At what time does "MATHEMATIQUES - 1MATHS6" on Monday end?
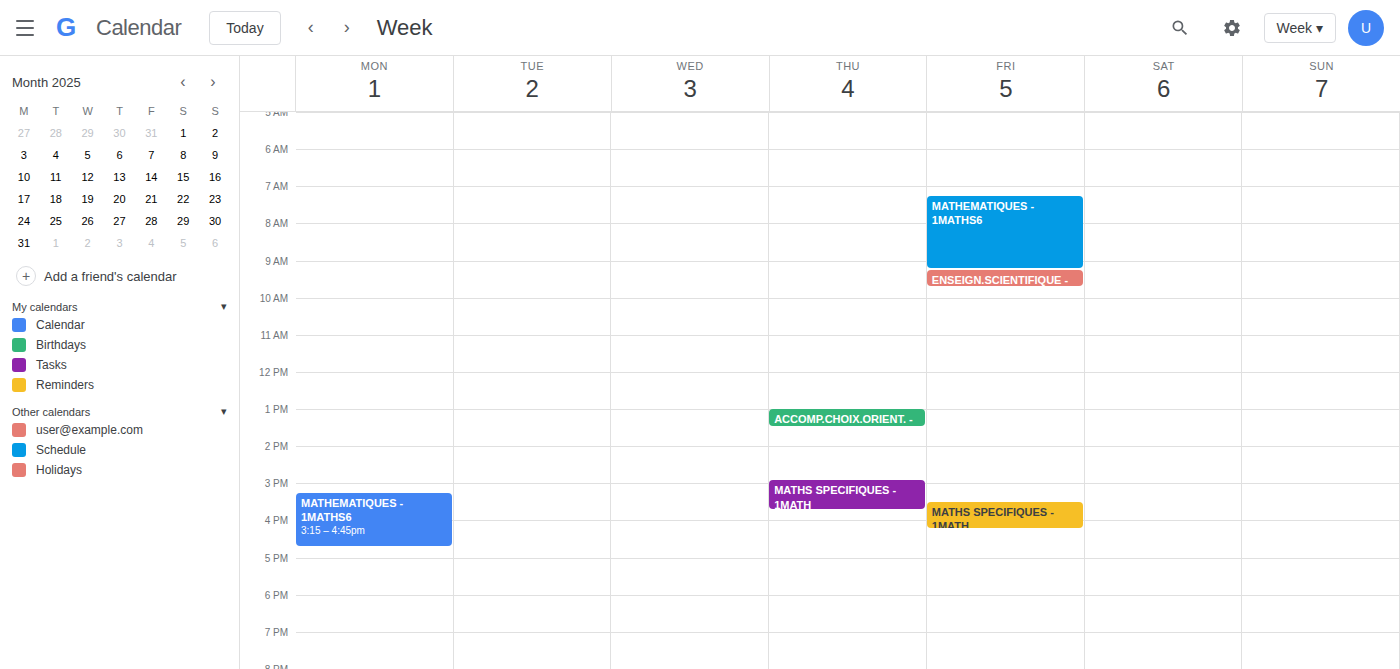
4:45 PM